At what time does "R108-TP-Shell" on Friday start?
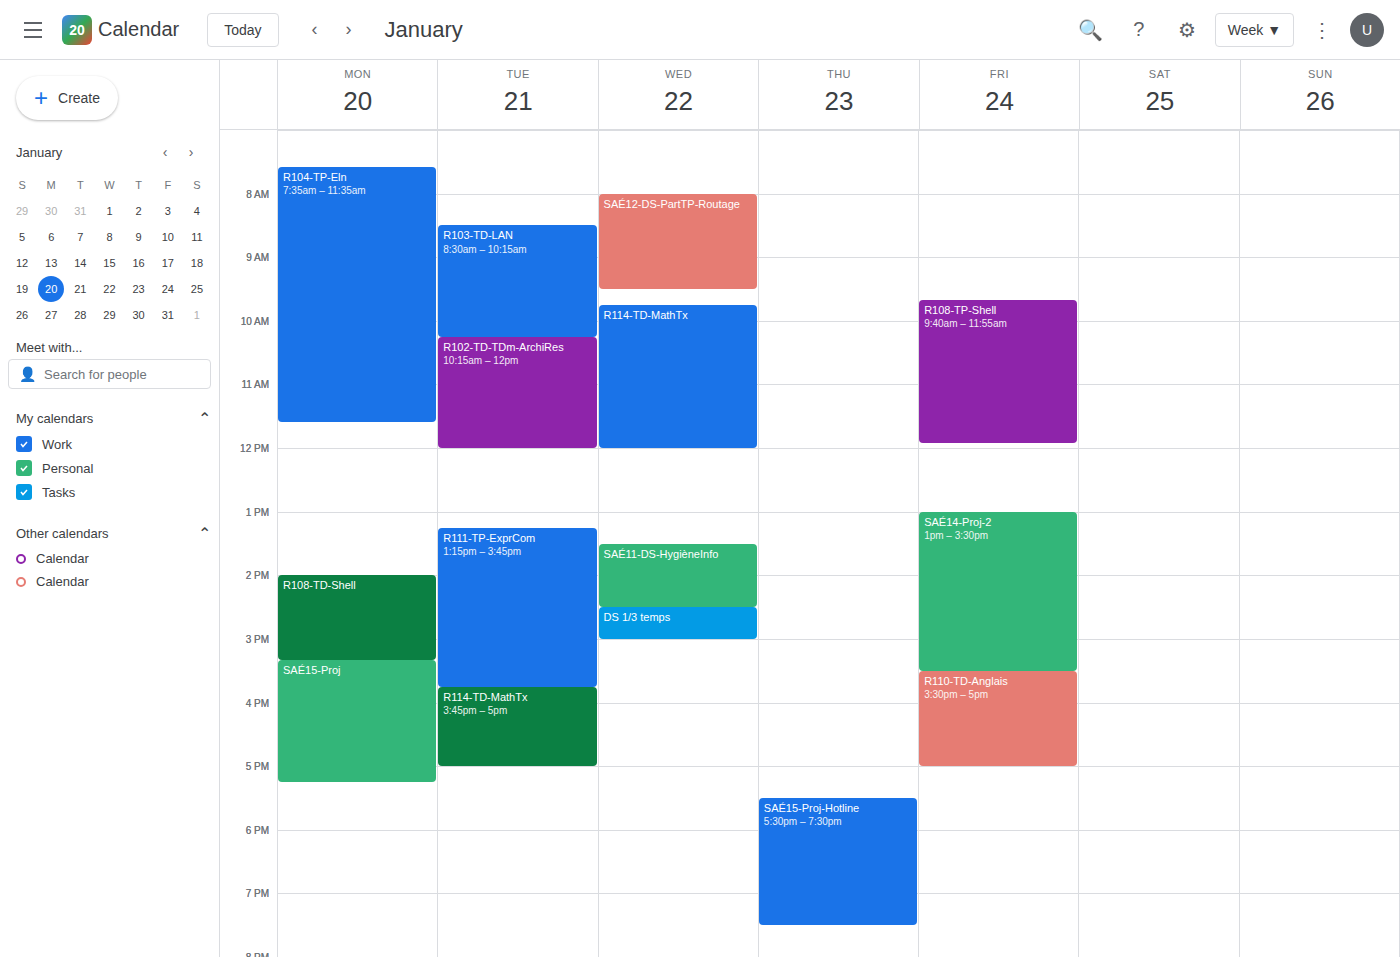
9:40 AM